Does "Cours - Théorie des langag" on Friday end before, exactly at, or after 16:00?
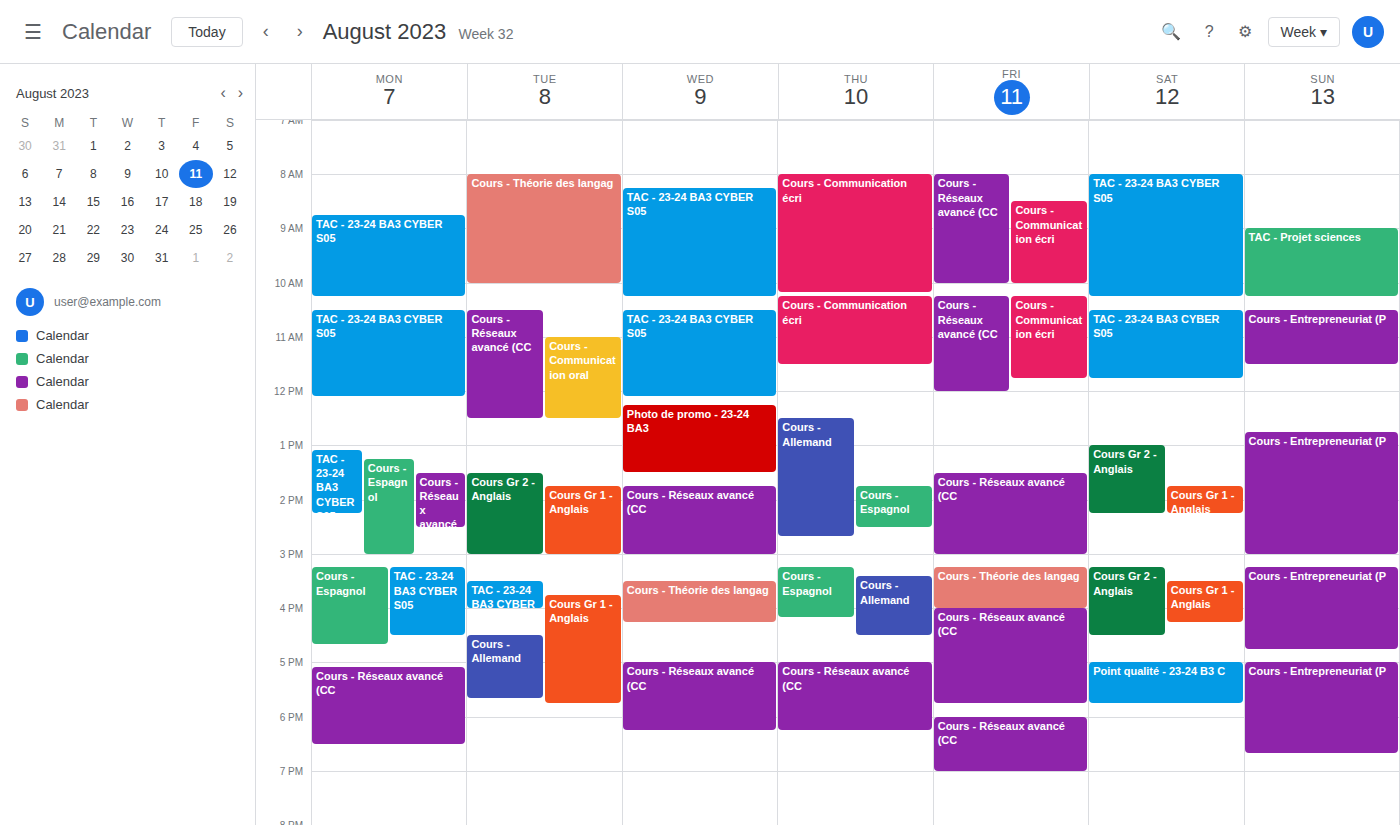
16:00 -- exactly at 16:00, on the 16:00 line.